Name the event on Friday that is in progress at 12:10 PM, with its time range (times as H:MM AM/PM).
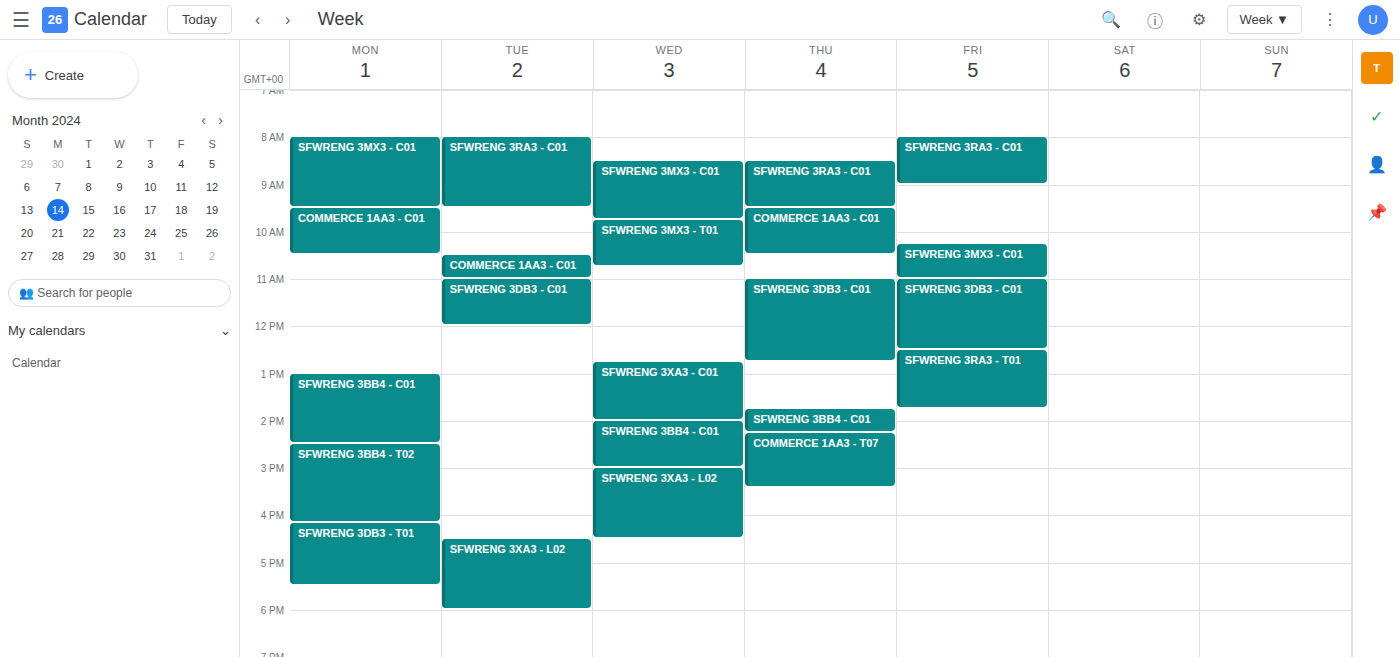
"SFWRENG 3DB3 - C01", 11:00 AM to 12:30 PM